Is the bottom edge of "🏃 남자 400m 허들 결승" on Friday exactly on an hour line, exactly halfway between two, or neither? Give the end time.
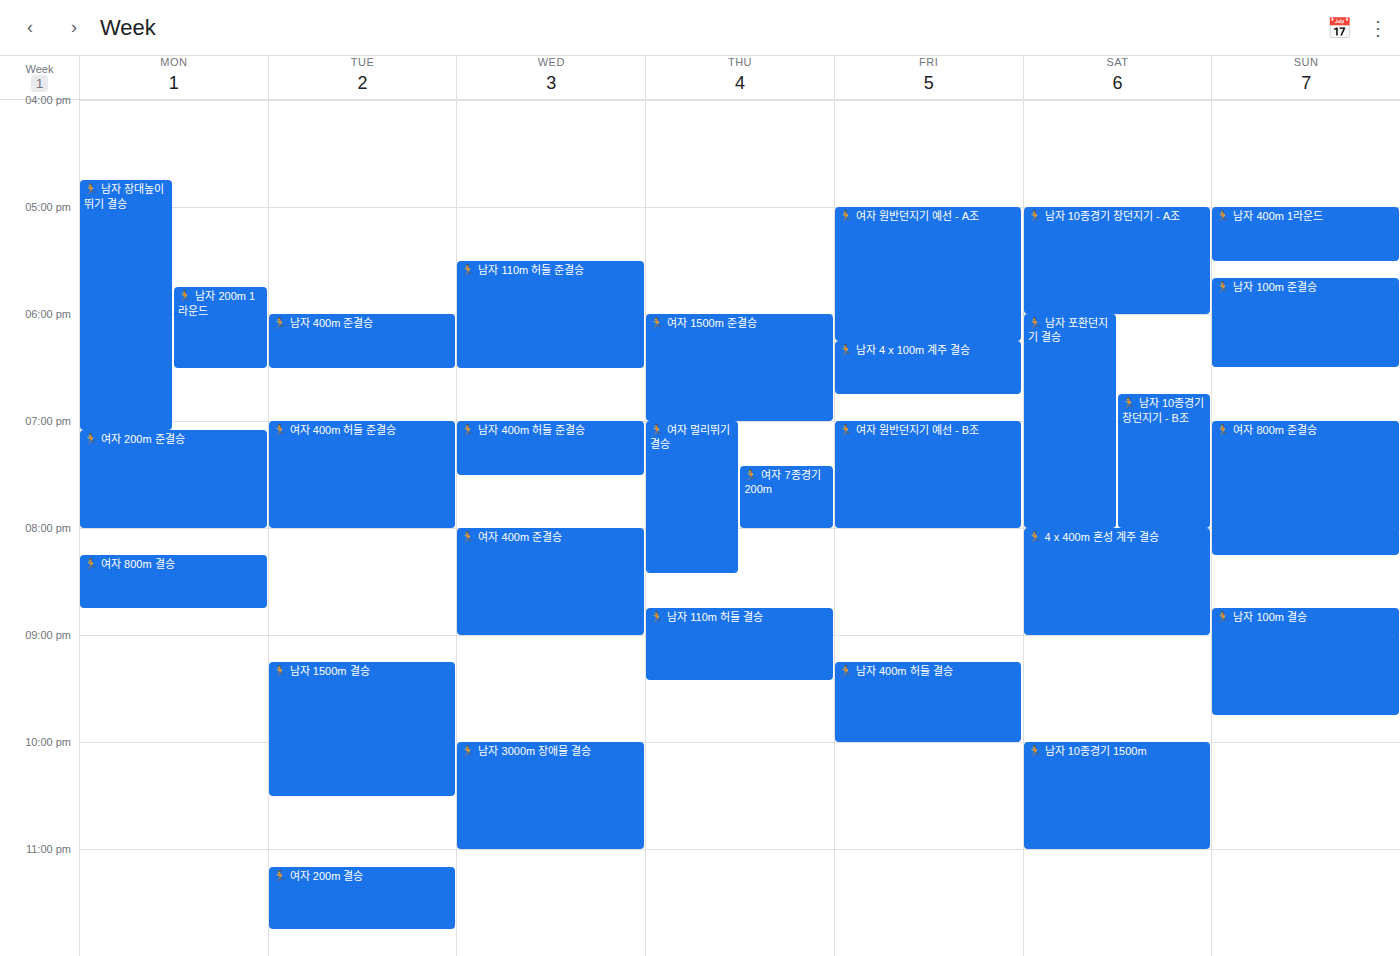
10:00 PM -- exactly on the 10 PM line.